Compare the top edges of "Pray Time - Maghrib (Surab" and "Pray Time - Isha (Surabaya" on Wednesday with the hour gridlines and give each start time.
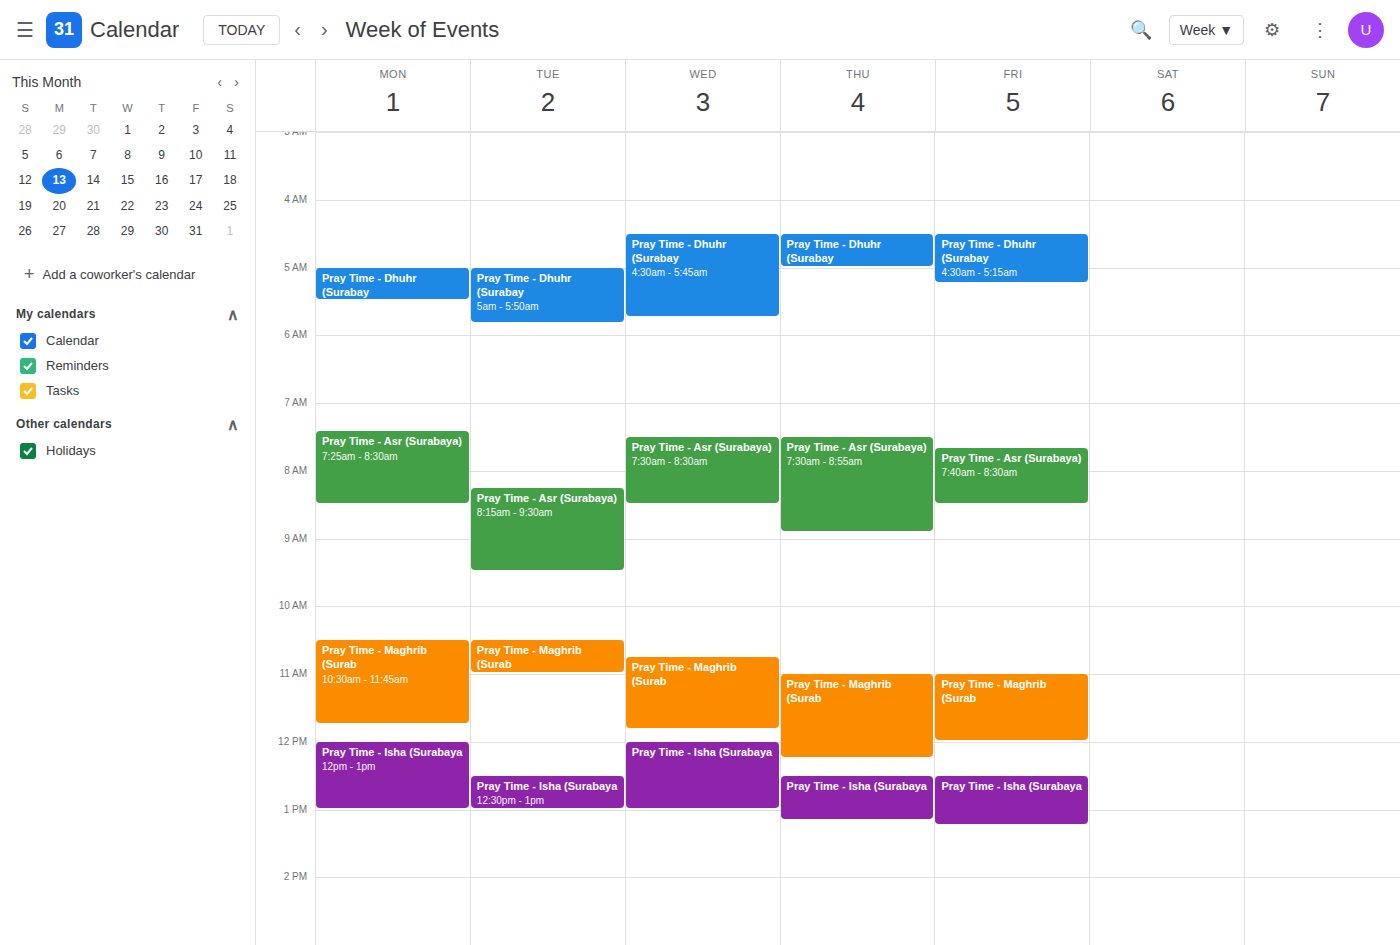
"Pray Time - Maghrib (Surab": 10:45, neither: three quarters of the way from the 10:00 line to the 11:00 line. "Pray Time - Isha (Surabaya": 12:00, exactly on the 12:00 line.